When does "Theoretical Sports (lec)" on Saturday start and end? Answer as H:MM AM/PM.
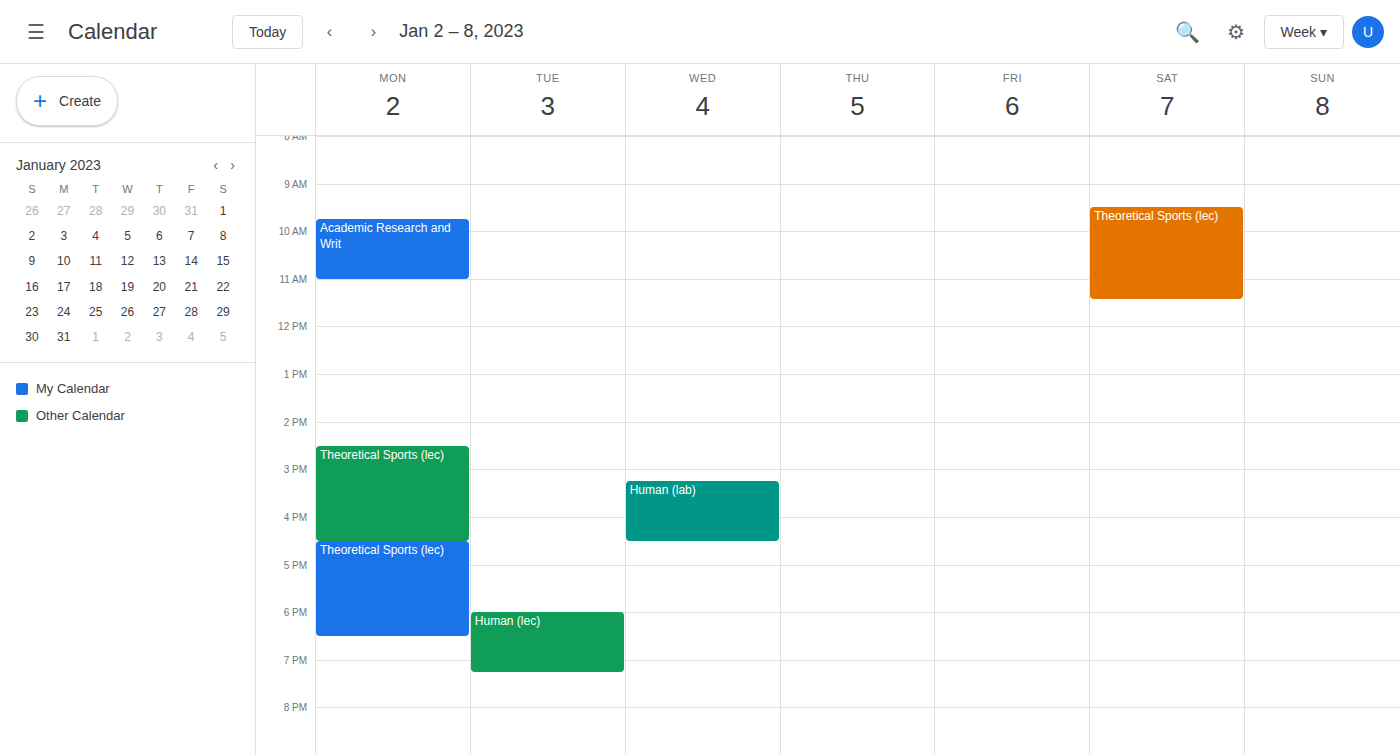
9:30 AM to 11:25 AM